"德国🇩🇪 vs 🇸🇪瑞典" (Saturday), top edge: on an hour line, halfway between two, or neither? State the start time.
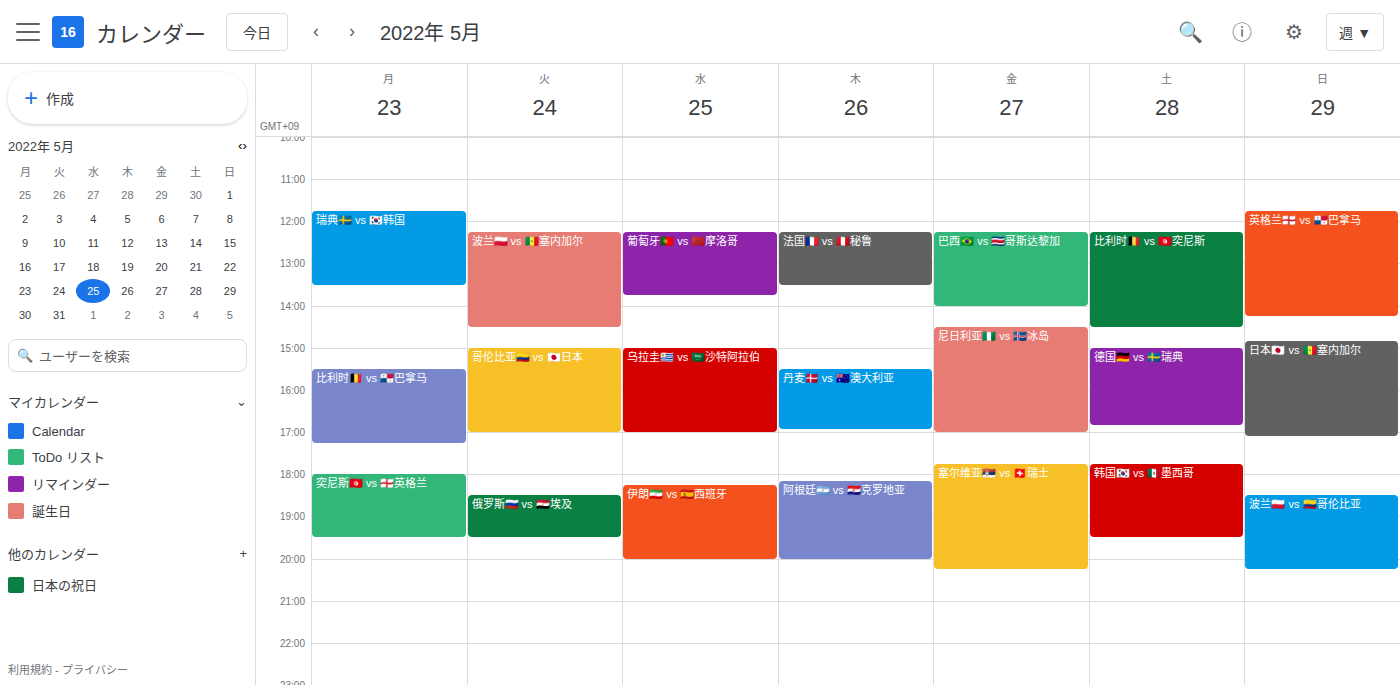
3:00 PM -- exactly on the 3 PM line.